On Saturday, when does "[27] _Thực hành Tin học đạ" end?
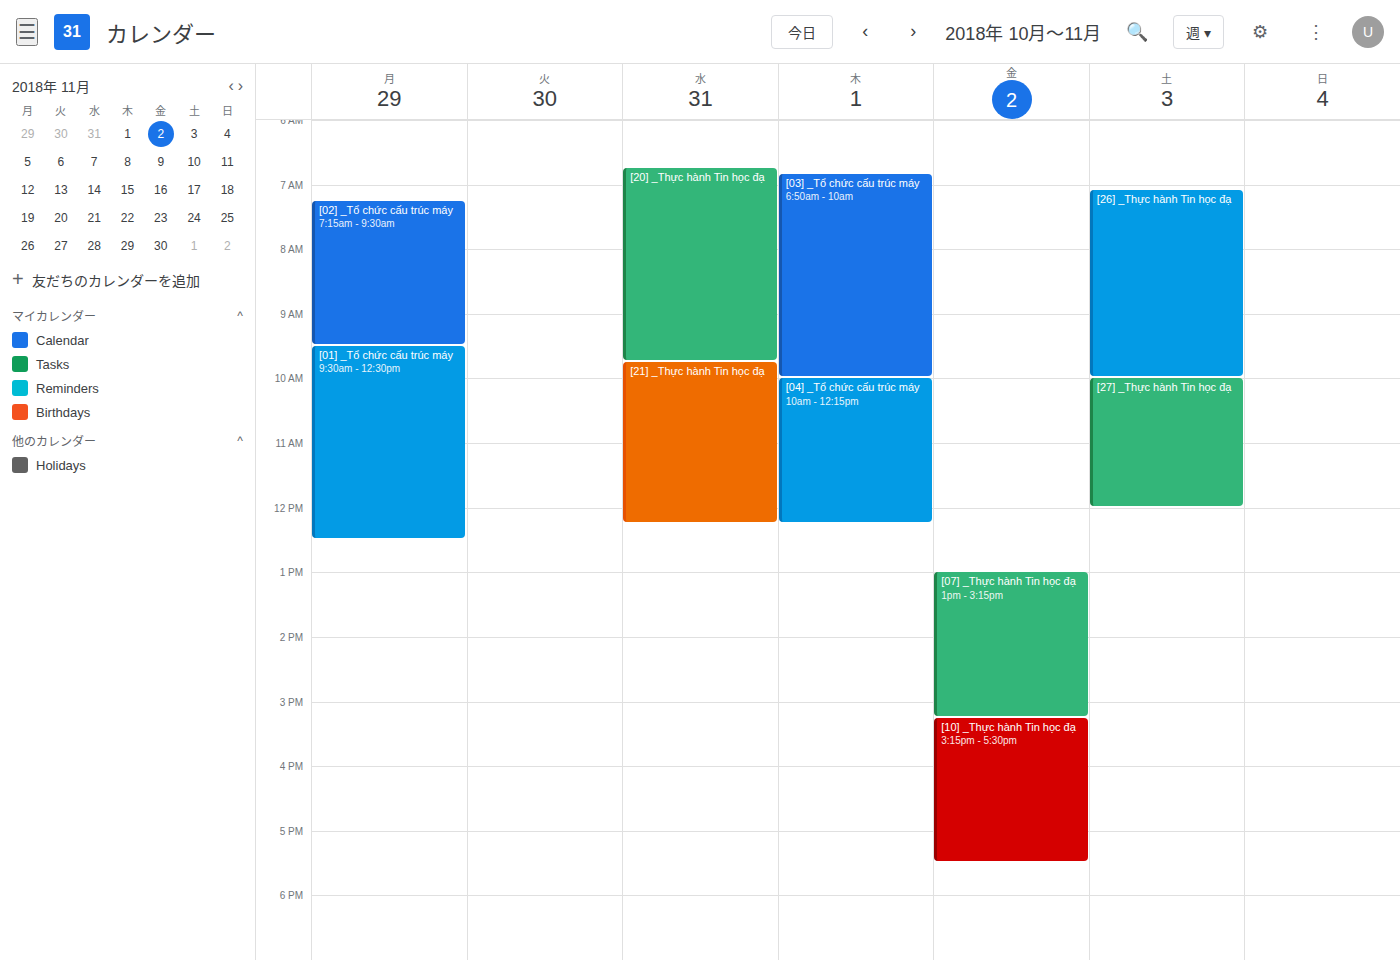
12:00 PM